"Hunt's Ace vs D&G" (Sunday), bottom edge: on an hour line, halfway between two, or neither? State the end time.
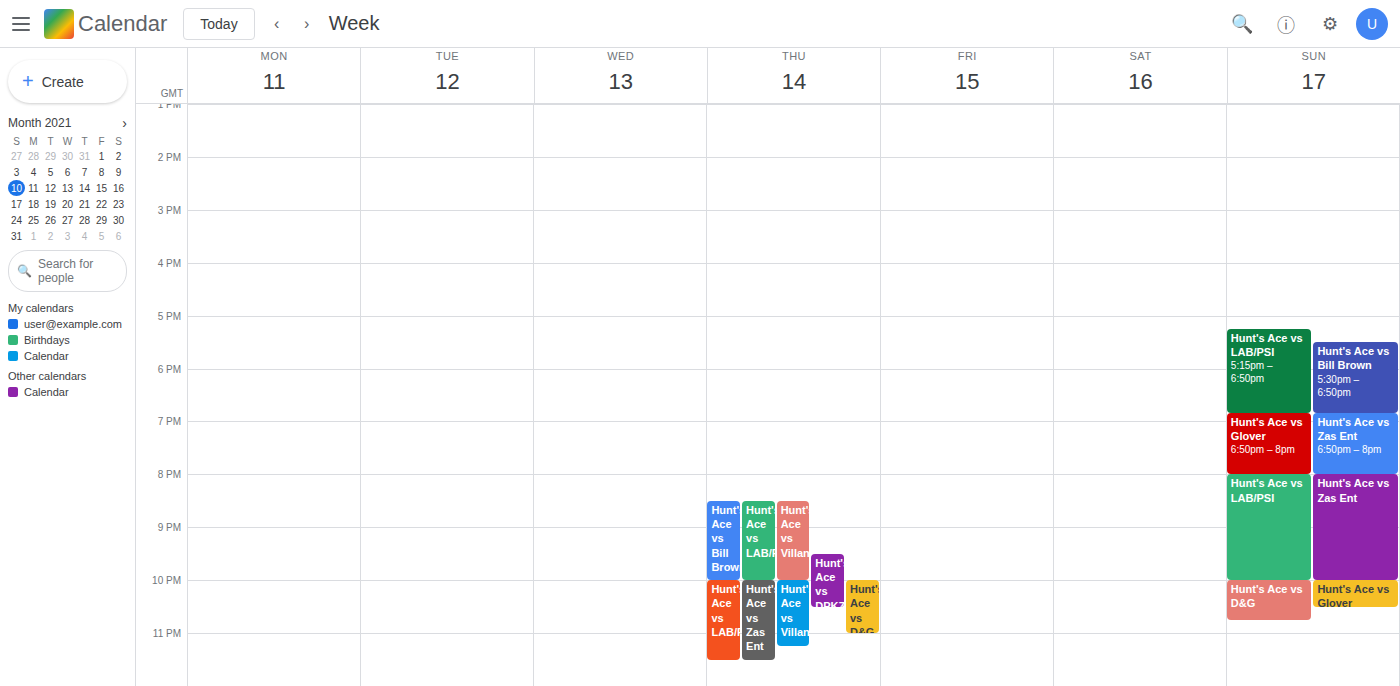
10:45 PM -- neither: three quarters of the way from the 10 PM line to the 11 PM line.